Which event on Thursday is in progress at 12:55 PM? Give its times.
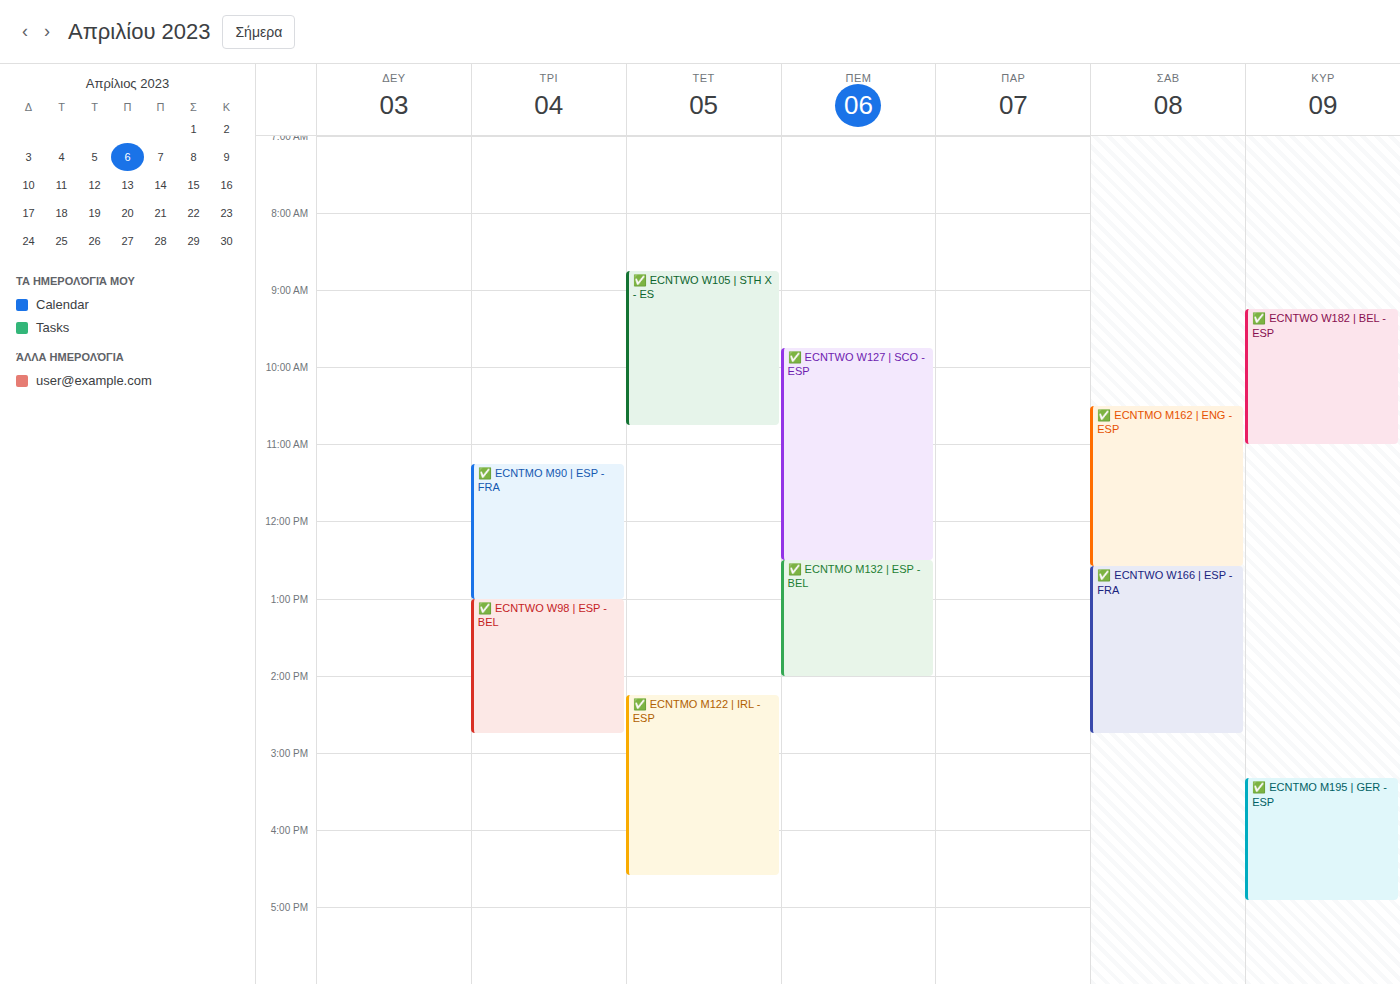
"✅ ECNTMO M132 | ESP - BEL", 12:30 PM to 2:00 PM